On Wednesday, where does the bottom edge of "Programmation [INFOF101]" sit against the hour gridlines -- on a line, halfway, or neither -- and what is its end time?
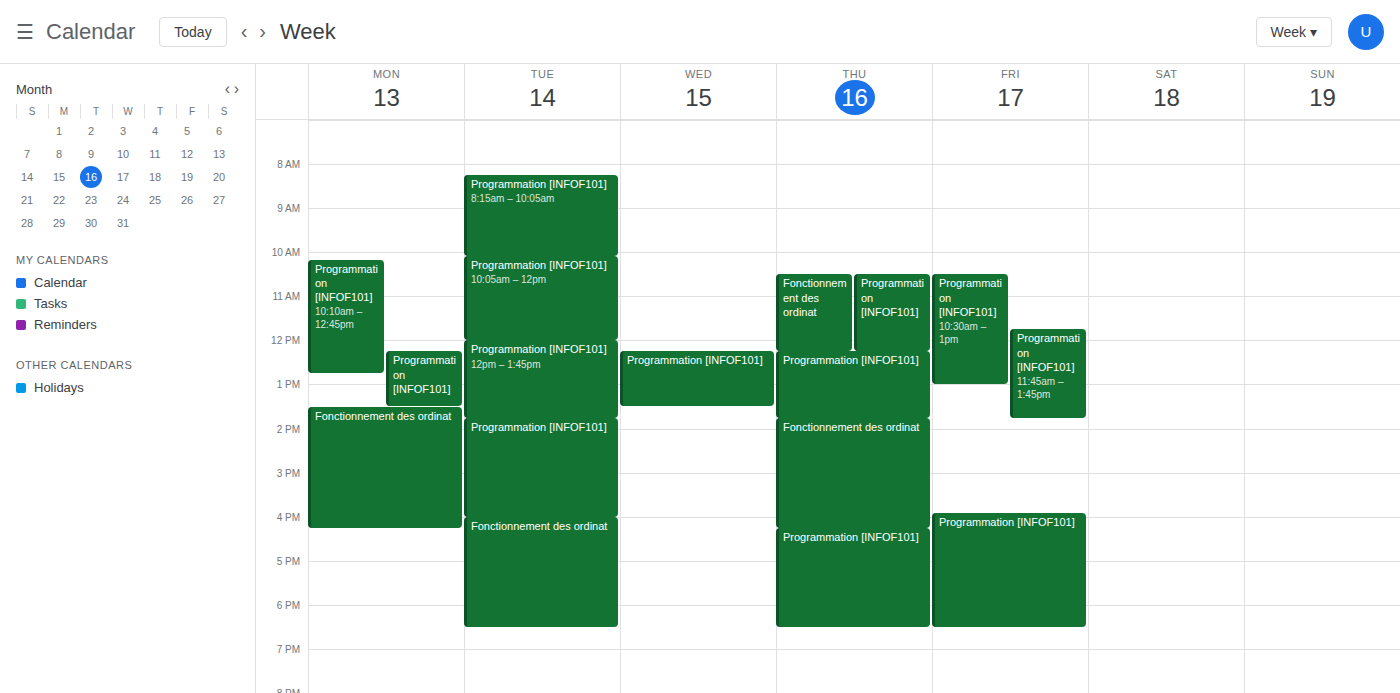
1:30 PM -- halfway between the 1 PM and 2 PM lines.